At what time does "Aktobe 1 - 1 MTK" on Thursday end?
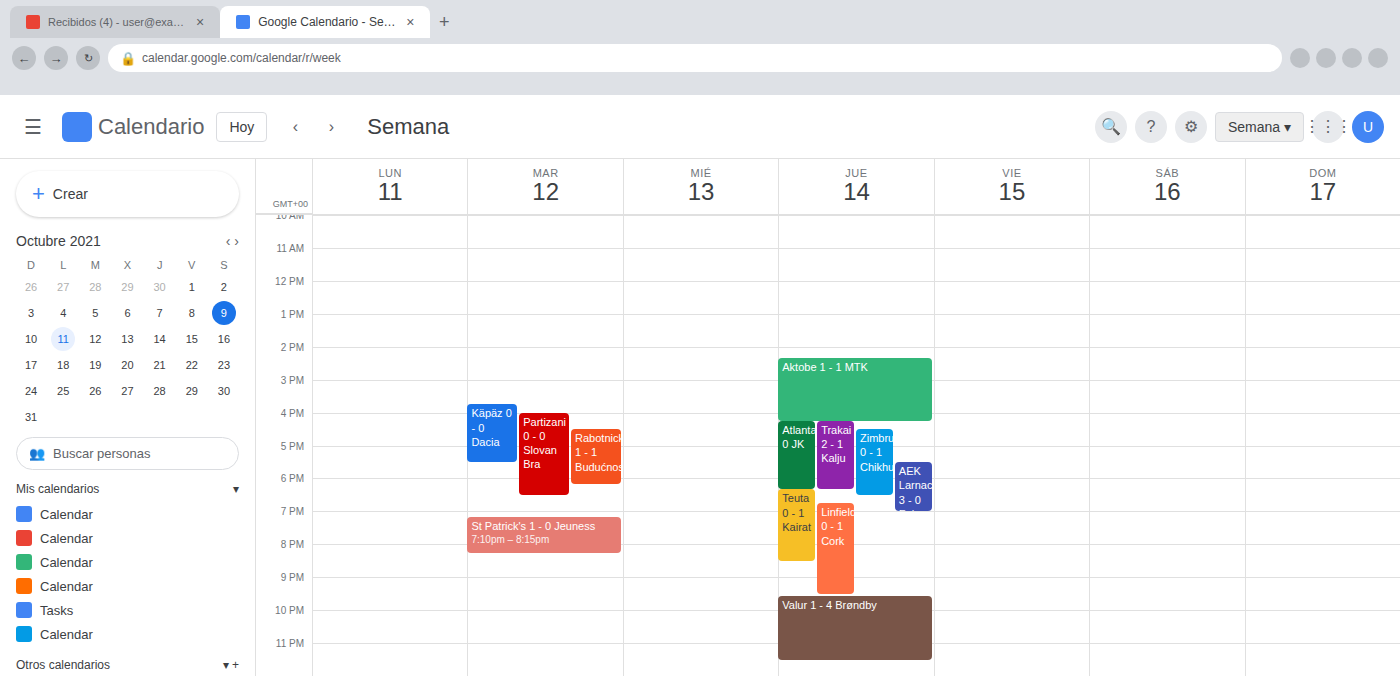
4:15 PM